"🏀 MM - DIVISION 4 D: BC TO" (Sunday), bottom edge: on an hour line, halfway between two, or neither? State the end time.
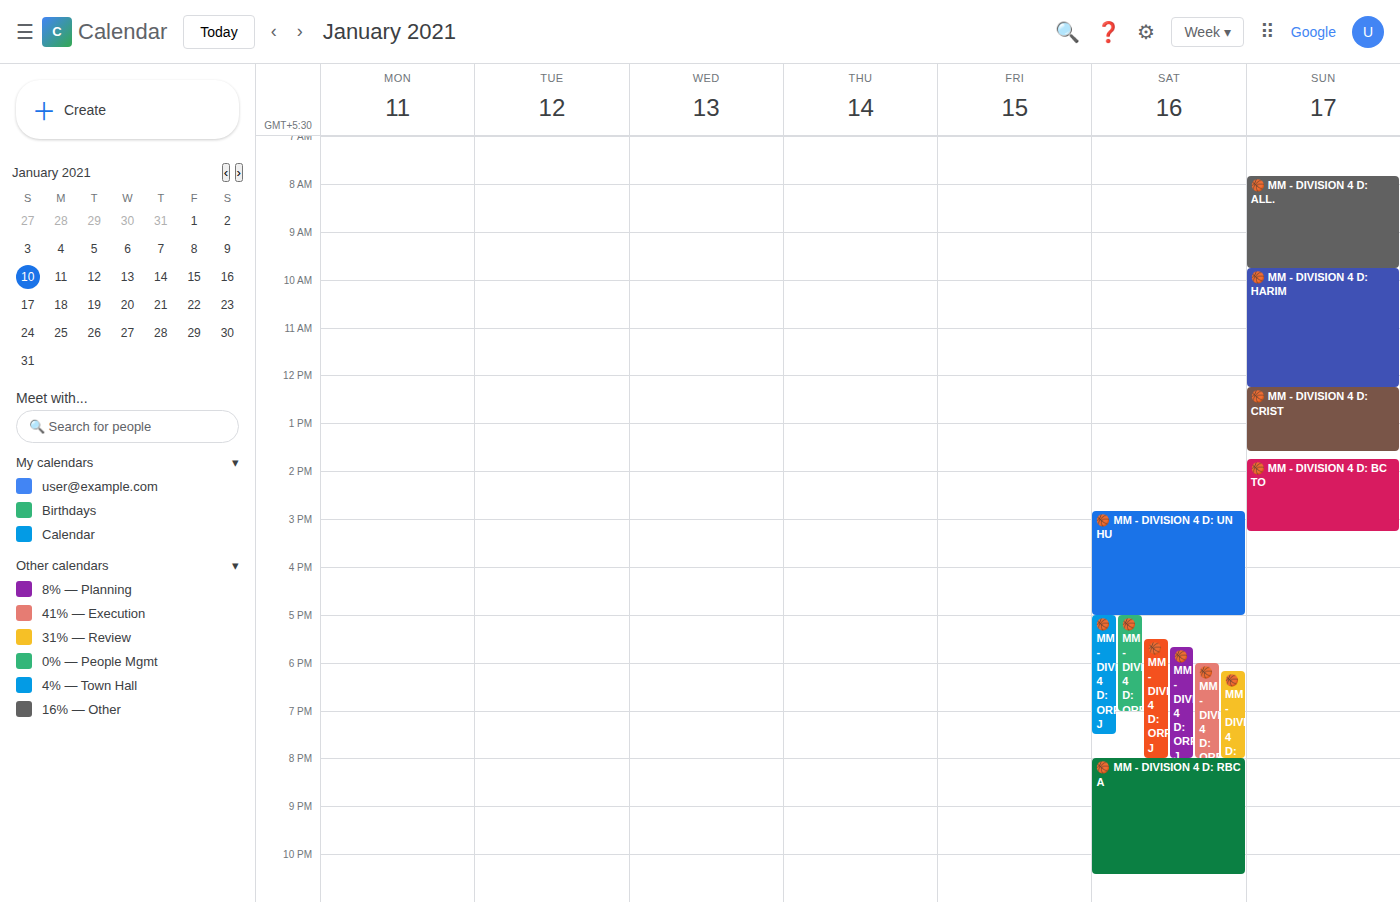
15:15 -- neither: a quarter of the way from the 15:00 line to the 16:00 line.